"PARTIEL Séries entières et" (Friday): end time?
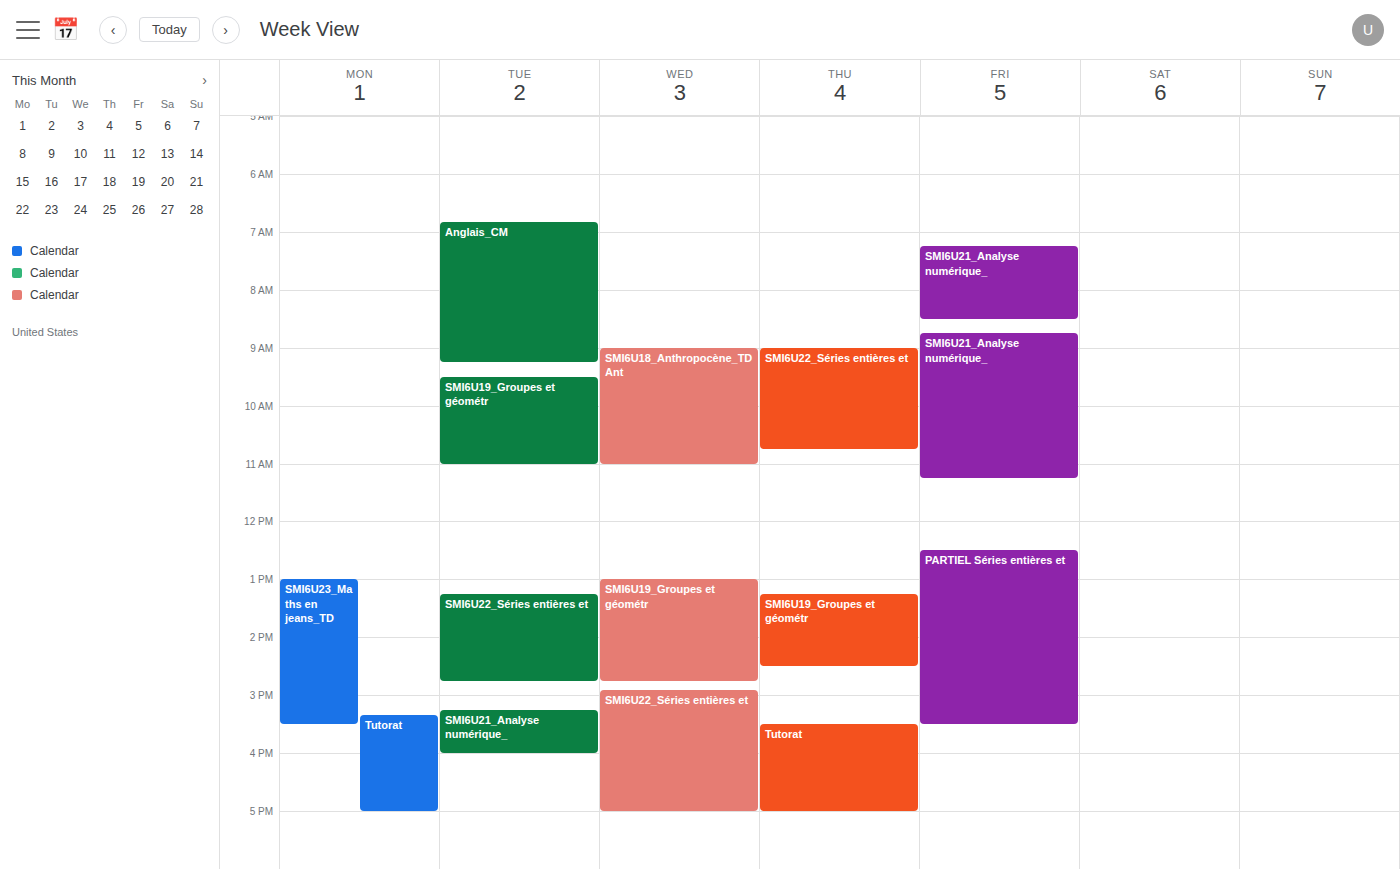
3:30 PM